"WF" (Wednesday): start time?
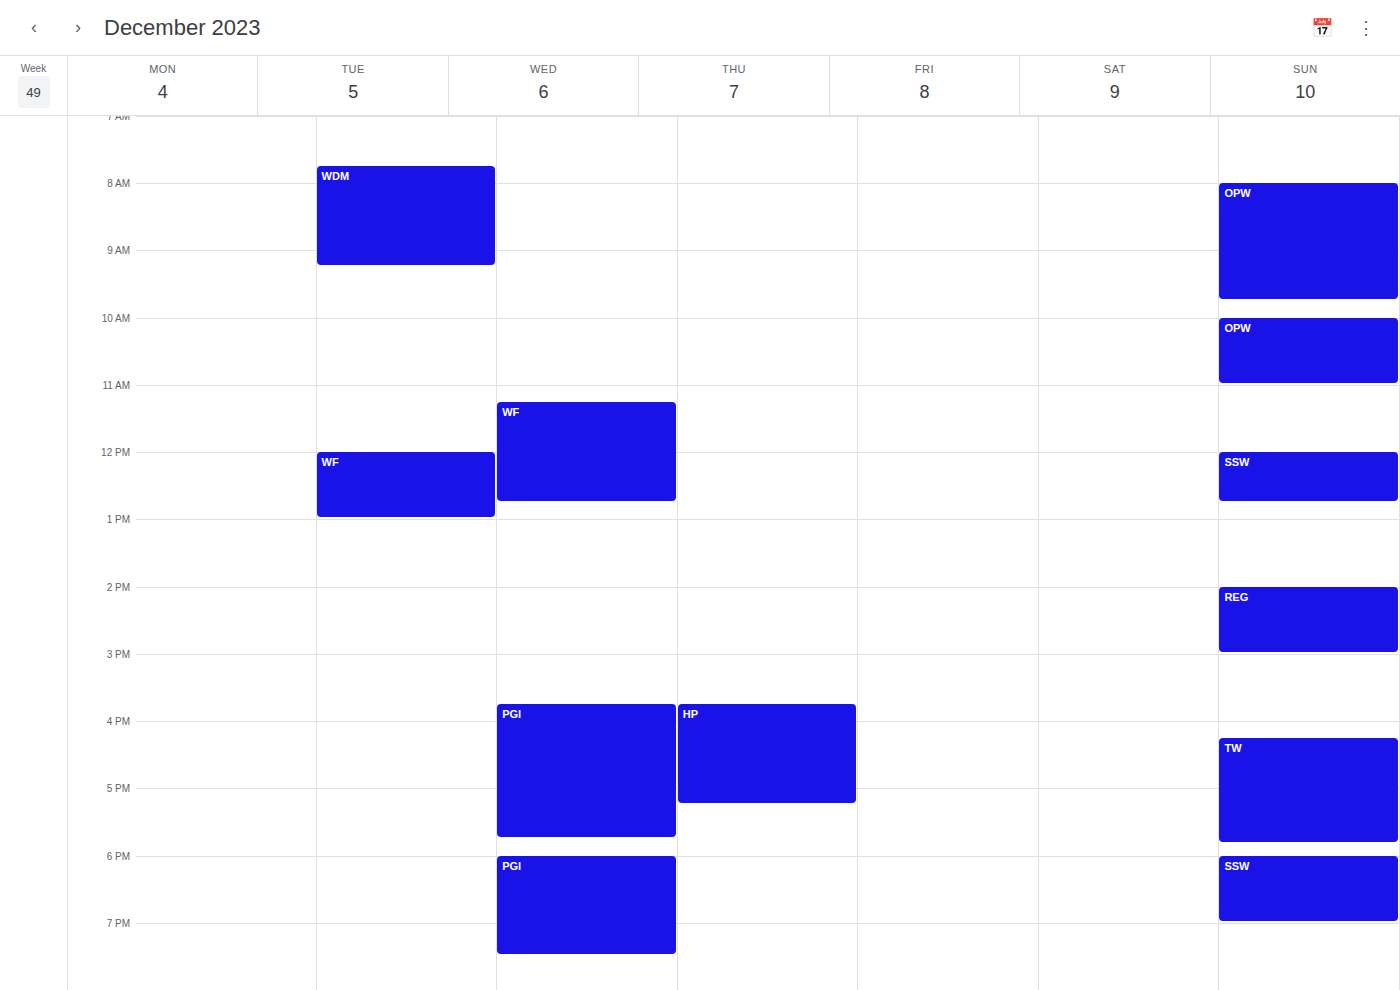
11:15 AM